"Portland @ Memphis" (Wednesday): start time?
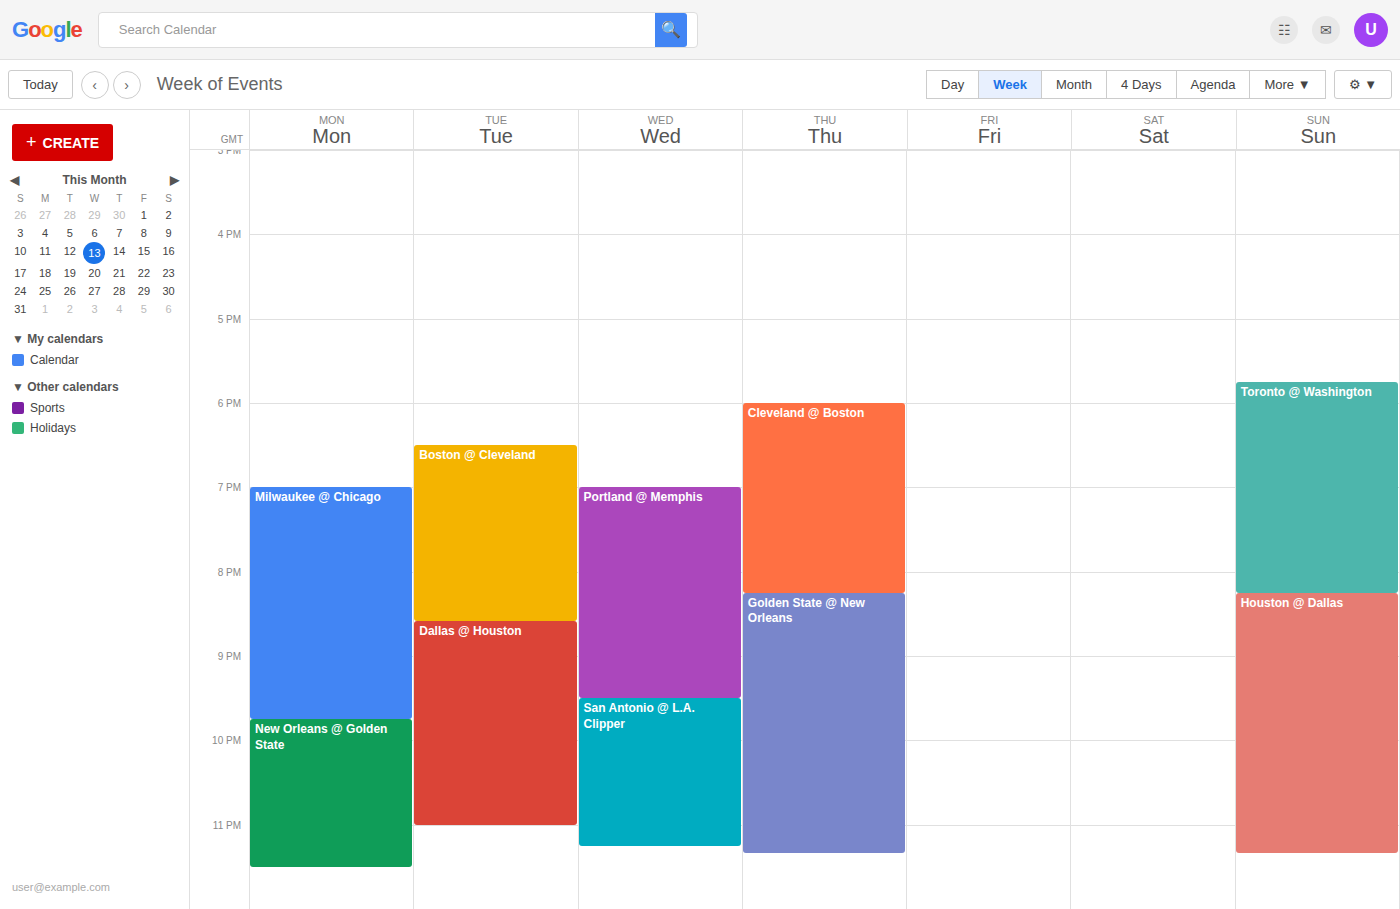
7:00 PM